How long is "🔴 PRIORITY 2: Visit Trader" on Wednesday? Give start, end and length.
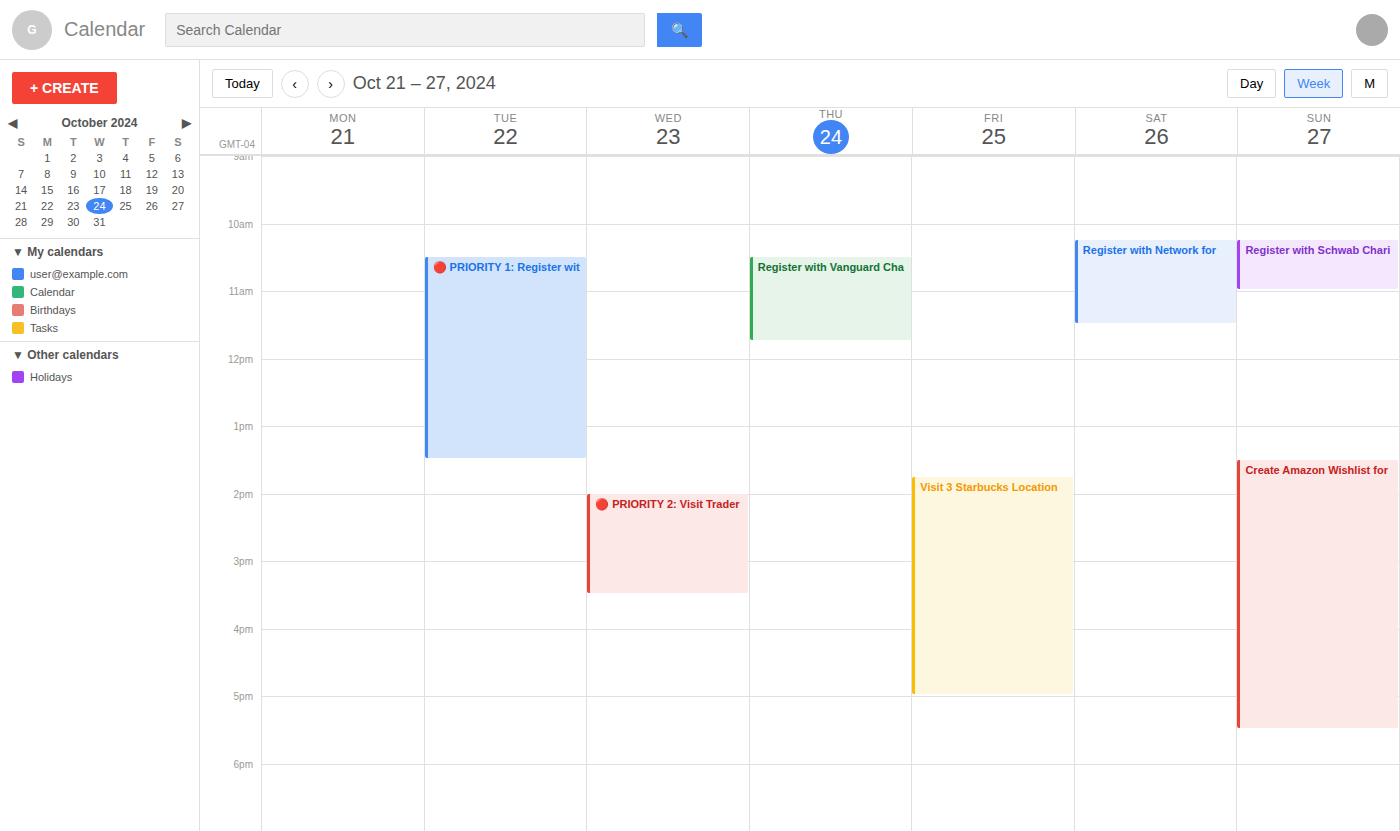
2:00 PM to 3:30 PM, 1 hour 30 minutes